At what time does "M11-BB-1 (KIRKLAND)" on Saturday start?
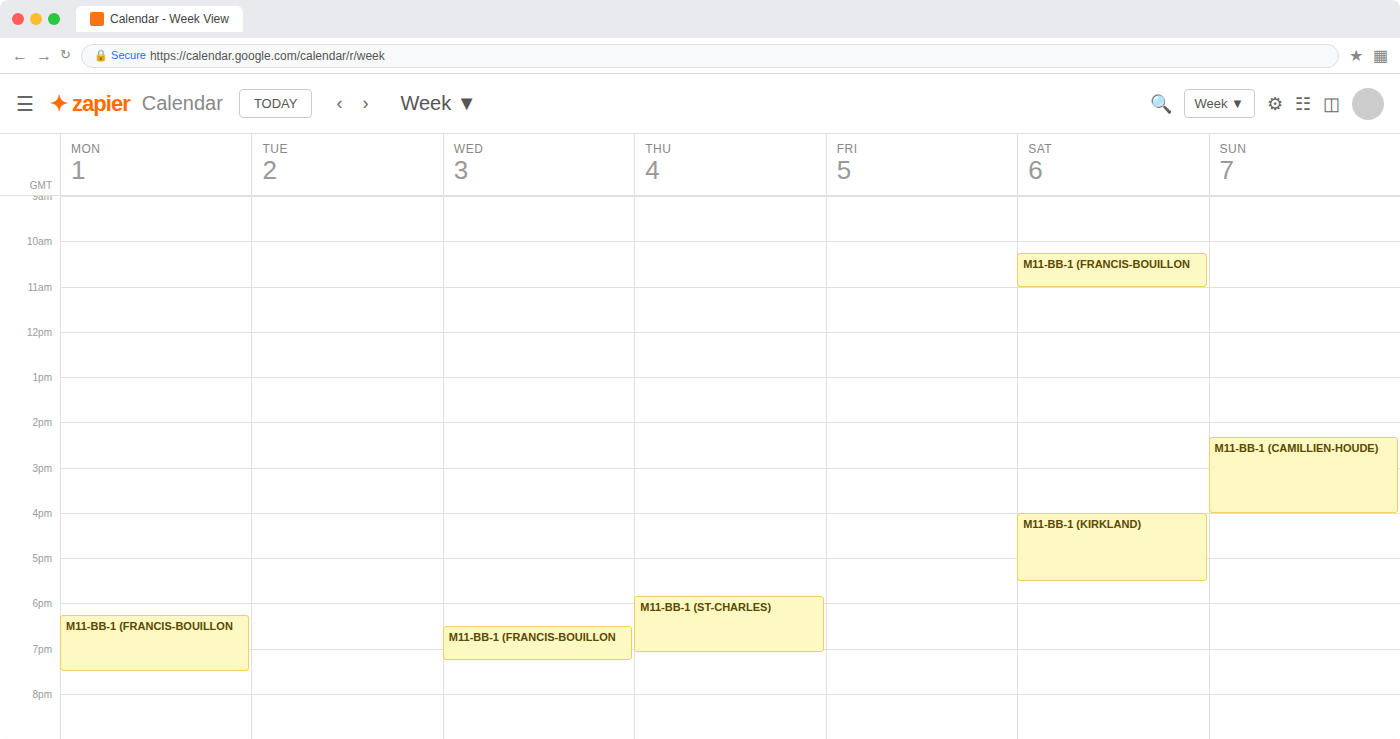
4:00 PM